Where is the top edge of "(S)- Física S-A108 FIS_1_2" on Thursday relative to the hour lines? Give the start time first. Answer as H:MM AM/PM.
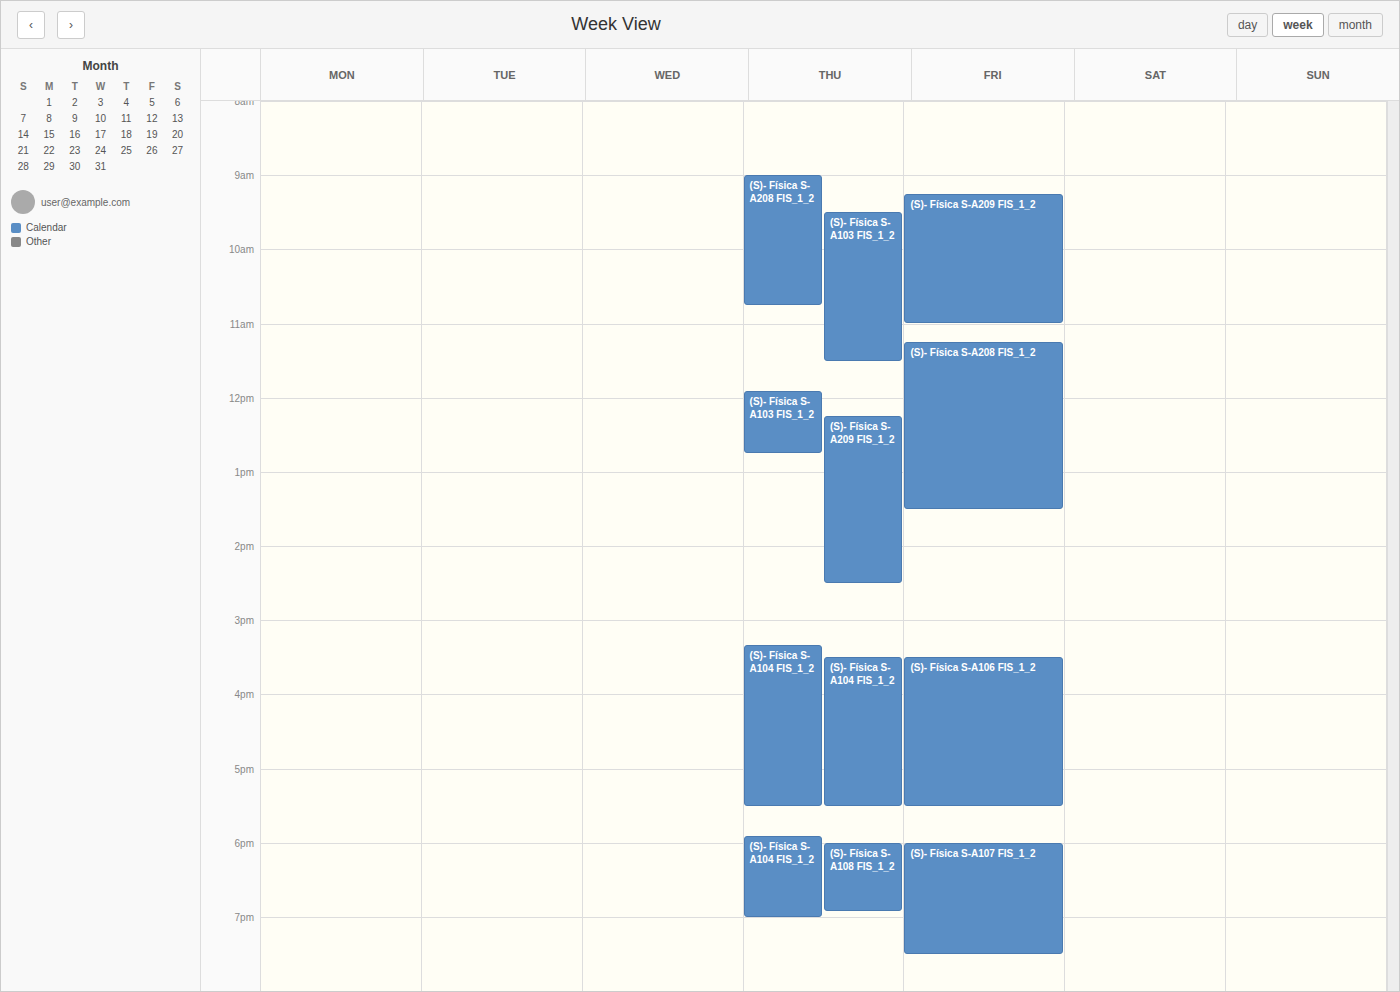
6:00 PM -- exactly on the 6 PM line.